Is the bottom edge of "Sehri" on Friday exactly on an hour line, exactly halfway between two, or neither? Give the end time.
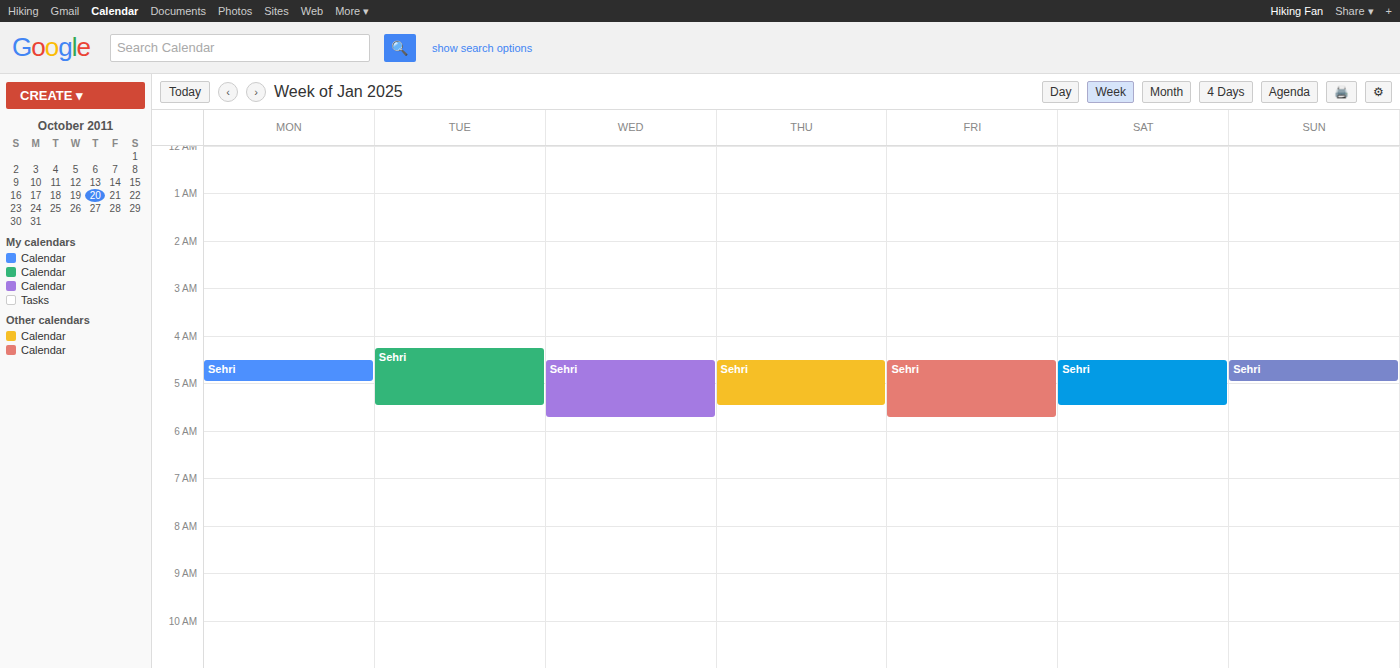
5:45 AM -- neither: three quarters of the way from the 5 AM line to the 6 AM line.